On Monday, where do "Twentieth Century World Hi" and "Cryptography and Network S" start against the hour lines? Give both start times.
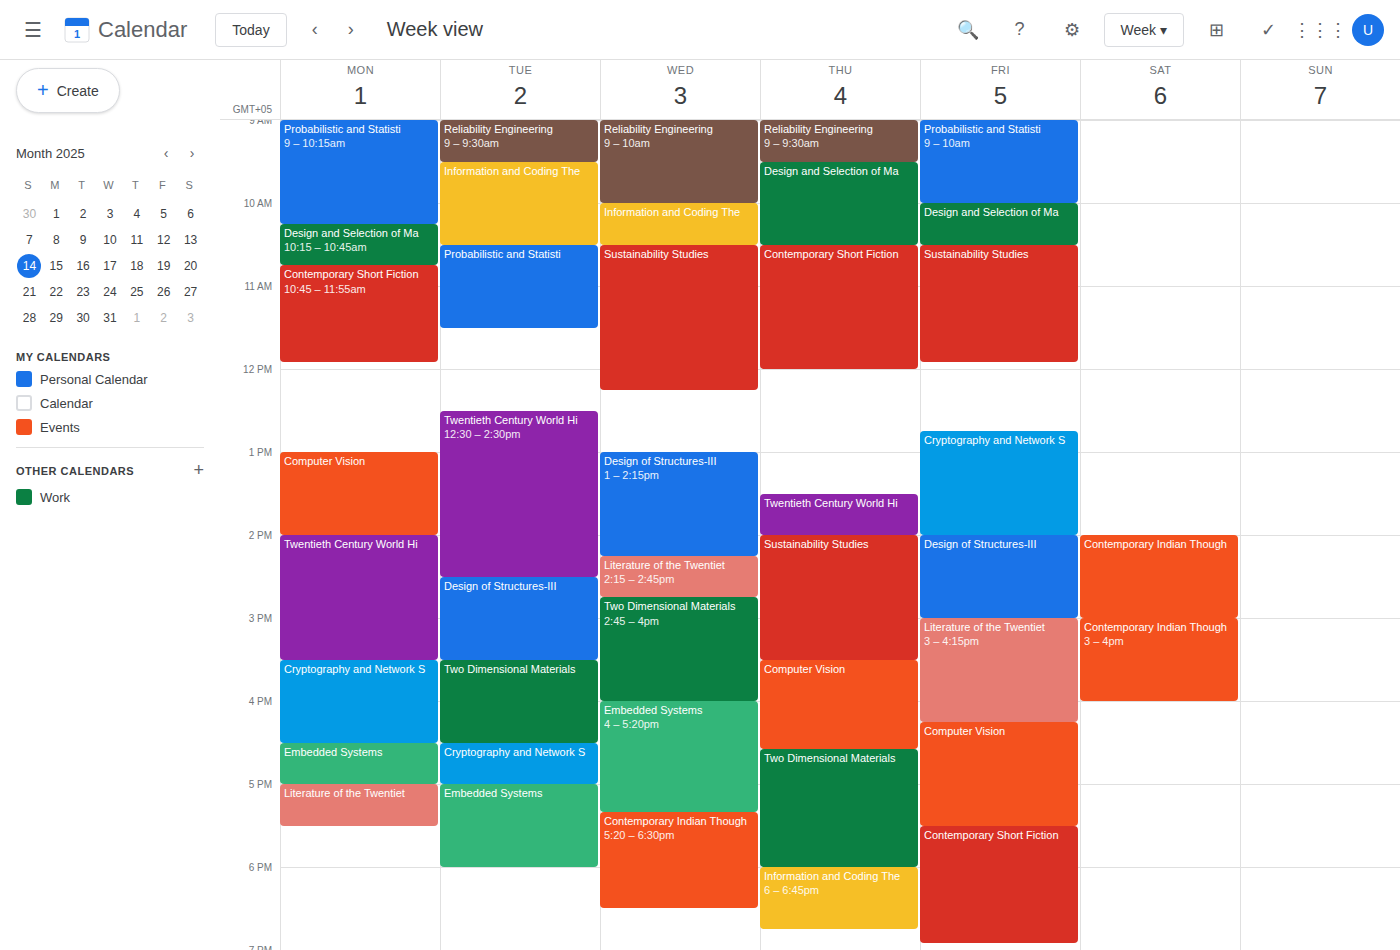
"Twentieth Century World Hi": 2:00 PM, exactly on the 2 PM line. "Cryptography and Network S": 3:30 PM, halfway between the 3 PM and 4 PM lines.